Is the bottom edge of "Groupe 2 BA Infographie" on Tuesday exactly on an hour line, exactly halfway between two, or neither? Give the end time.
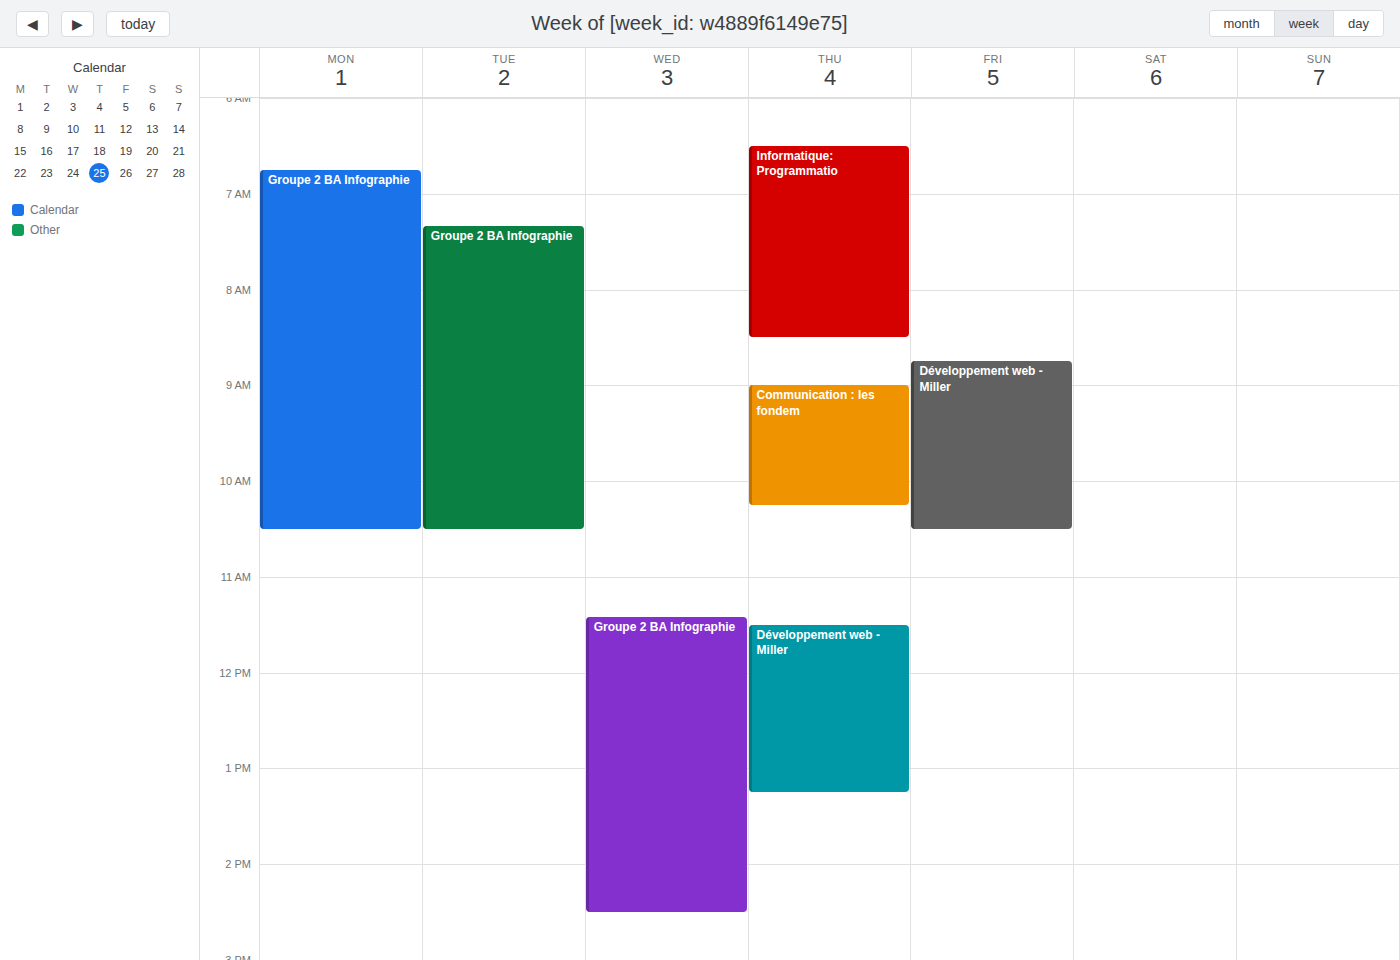
10:30 AM -- halfway between the 10 AM and 11 AM lines.